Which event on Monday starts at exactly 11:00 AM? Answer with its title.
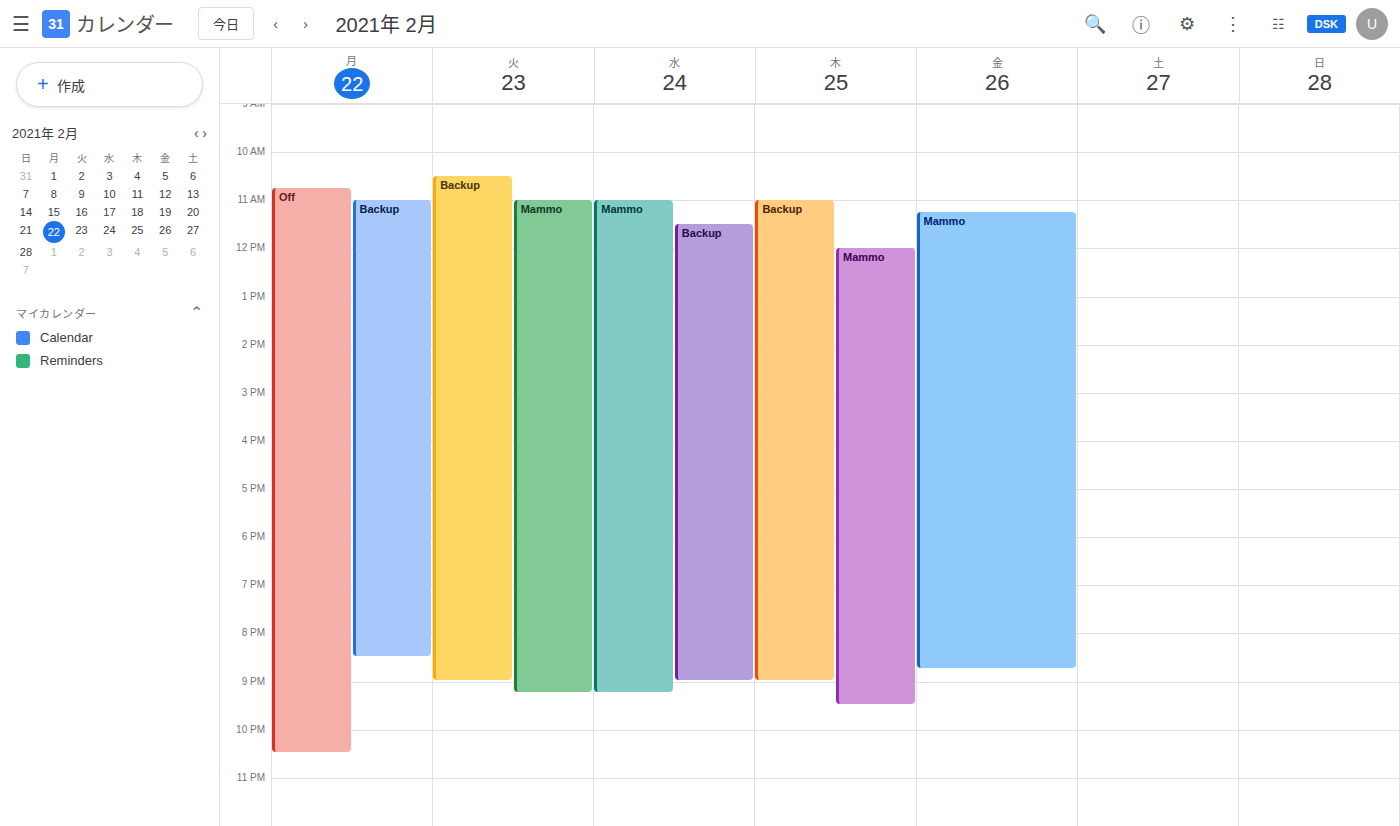
"Backup"